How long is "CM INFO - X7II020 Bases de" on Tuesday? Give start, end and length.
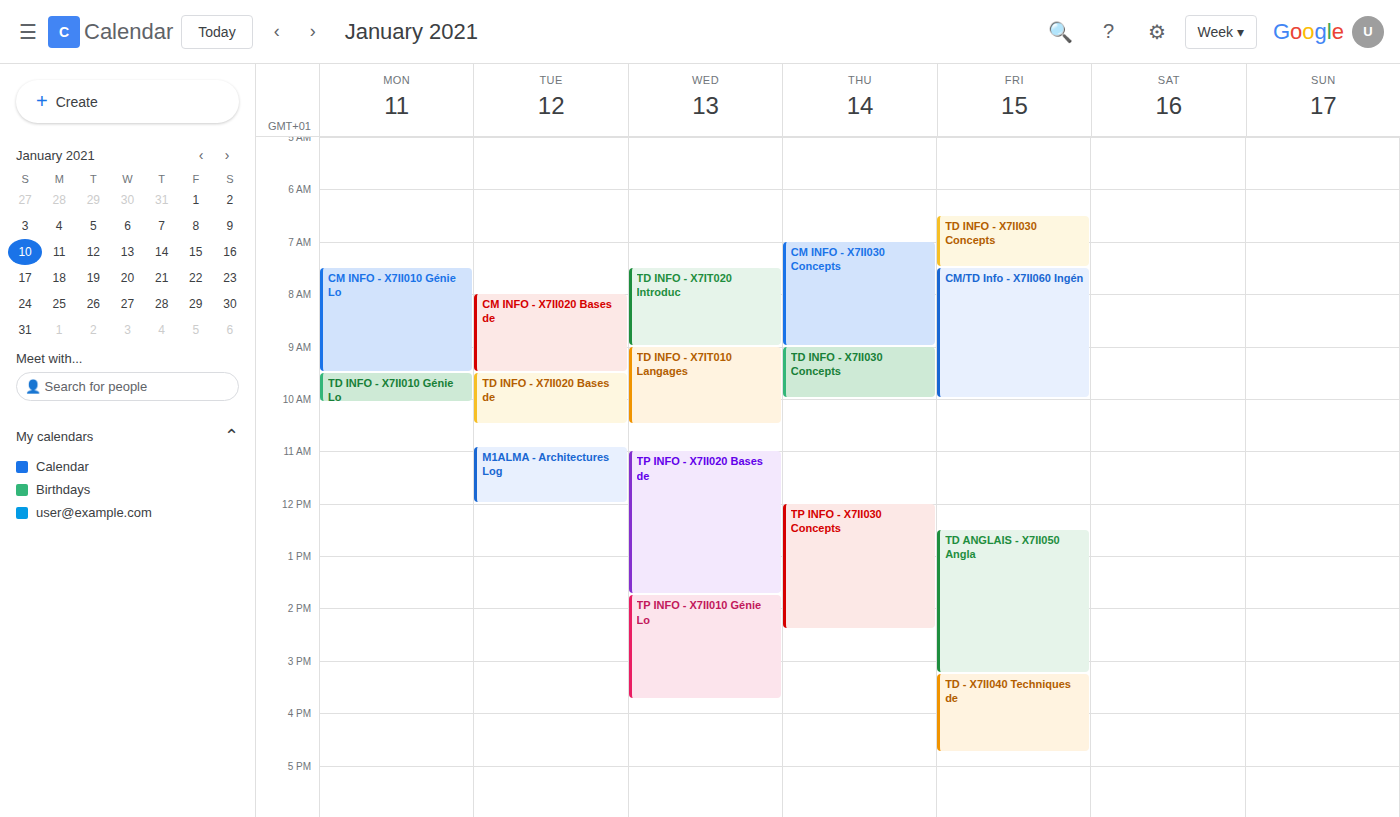
08:00 to 09:30, 1 hour 30 minutes